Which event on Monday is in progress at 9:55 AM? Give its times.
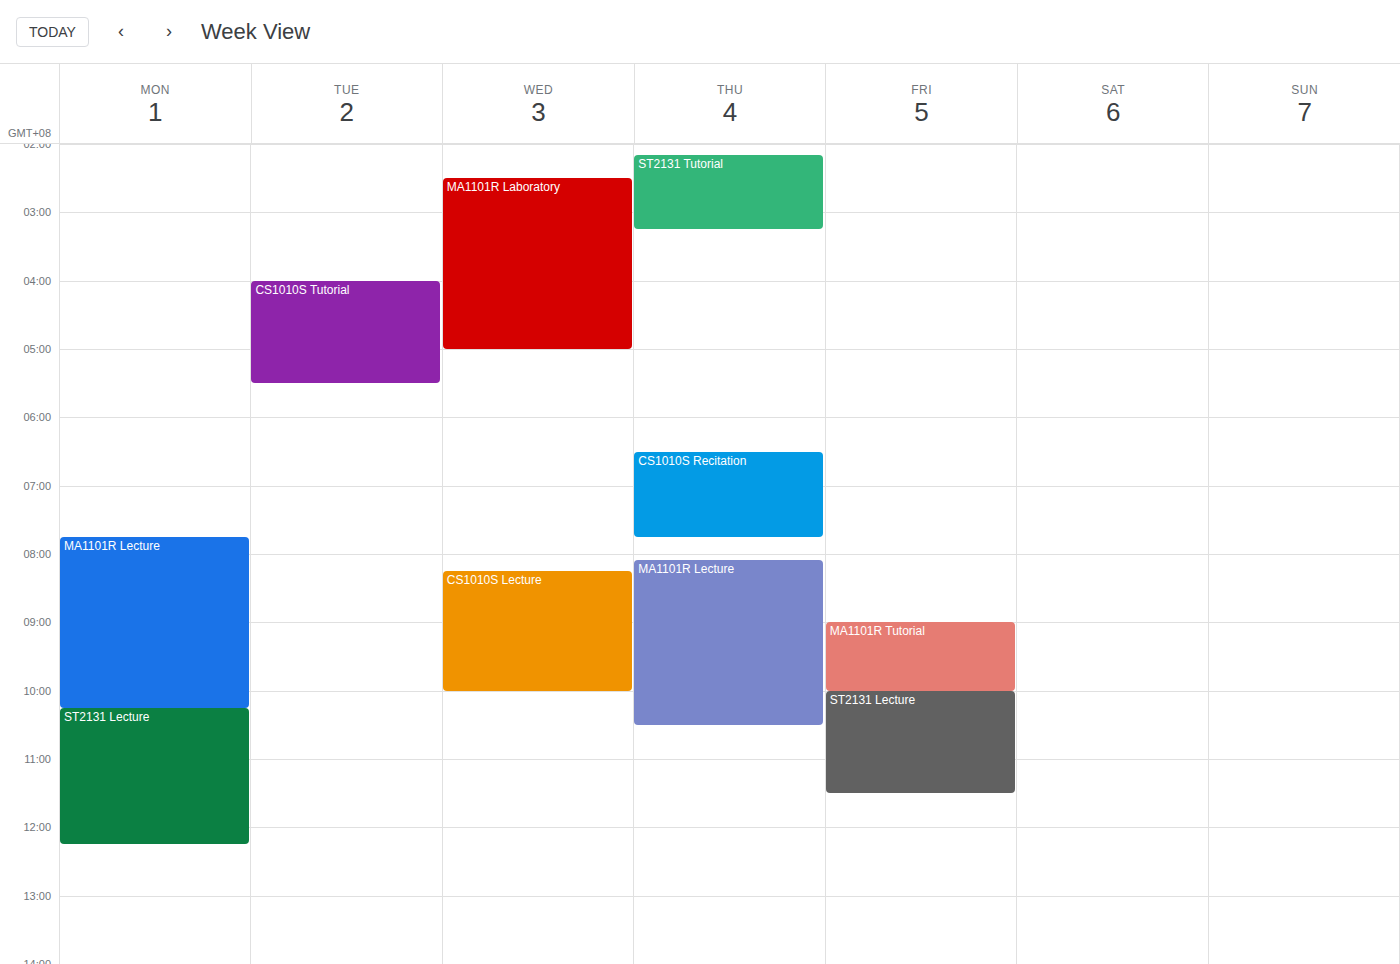
"MA1101R Lecture", 7:45 AM to 10:15 AM